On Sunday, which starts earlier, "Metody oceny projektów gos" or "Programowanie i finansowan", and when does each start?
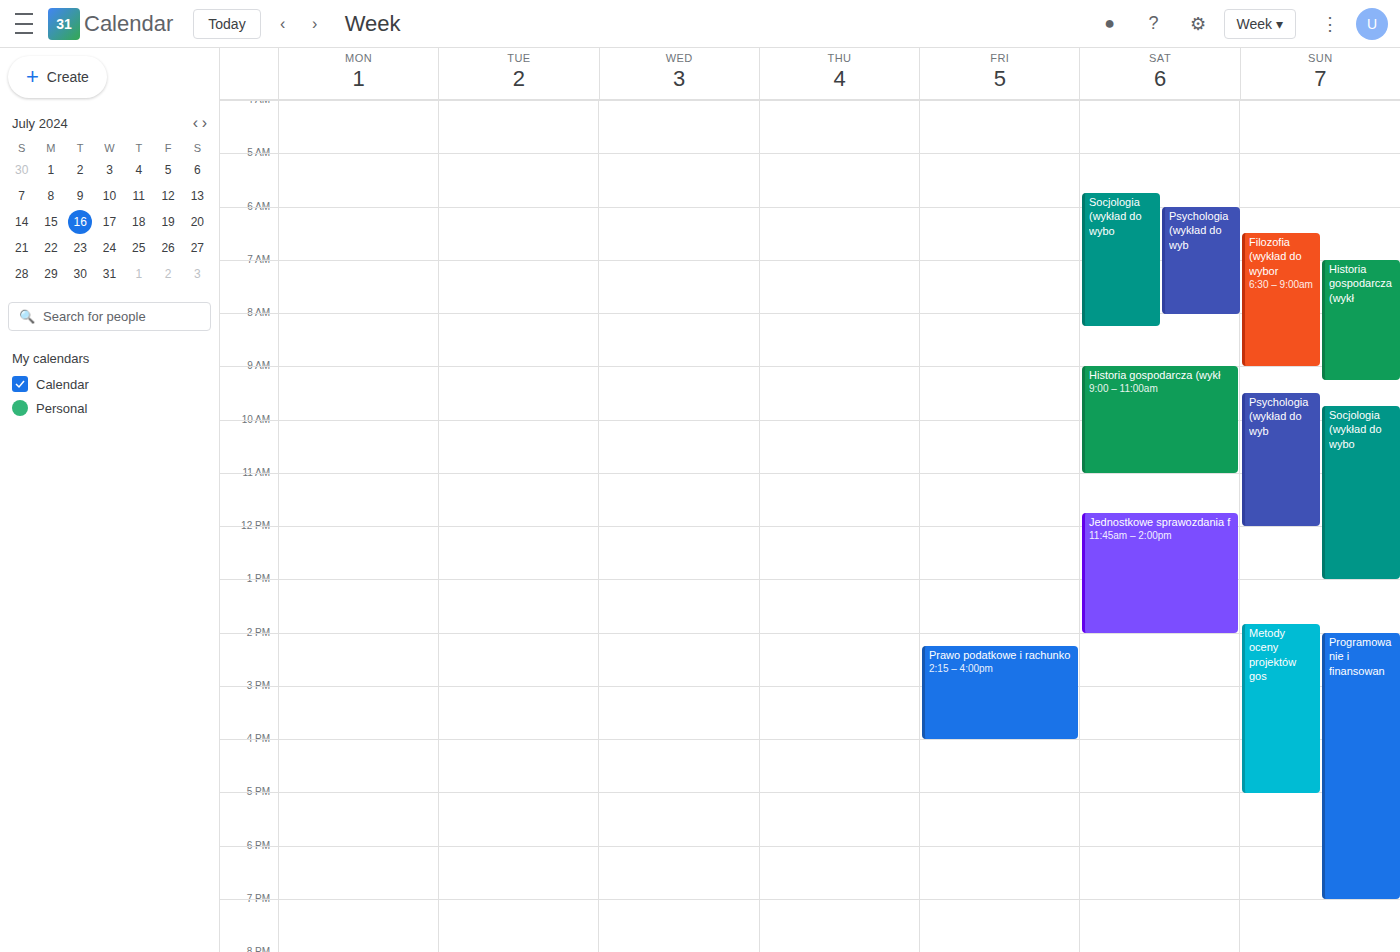
"Metody oceny projektów gos" 13:50; "Programowanie i finansowan" 14:00.